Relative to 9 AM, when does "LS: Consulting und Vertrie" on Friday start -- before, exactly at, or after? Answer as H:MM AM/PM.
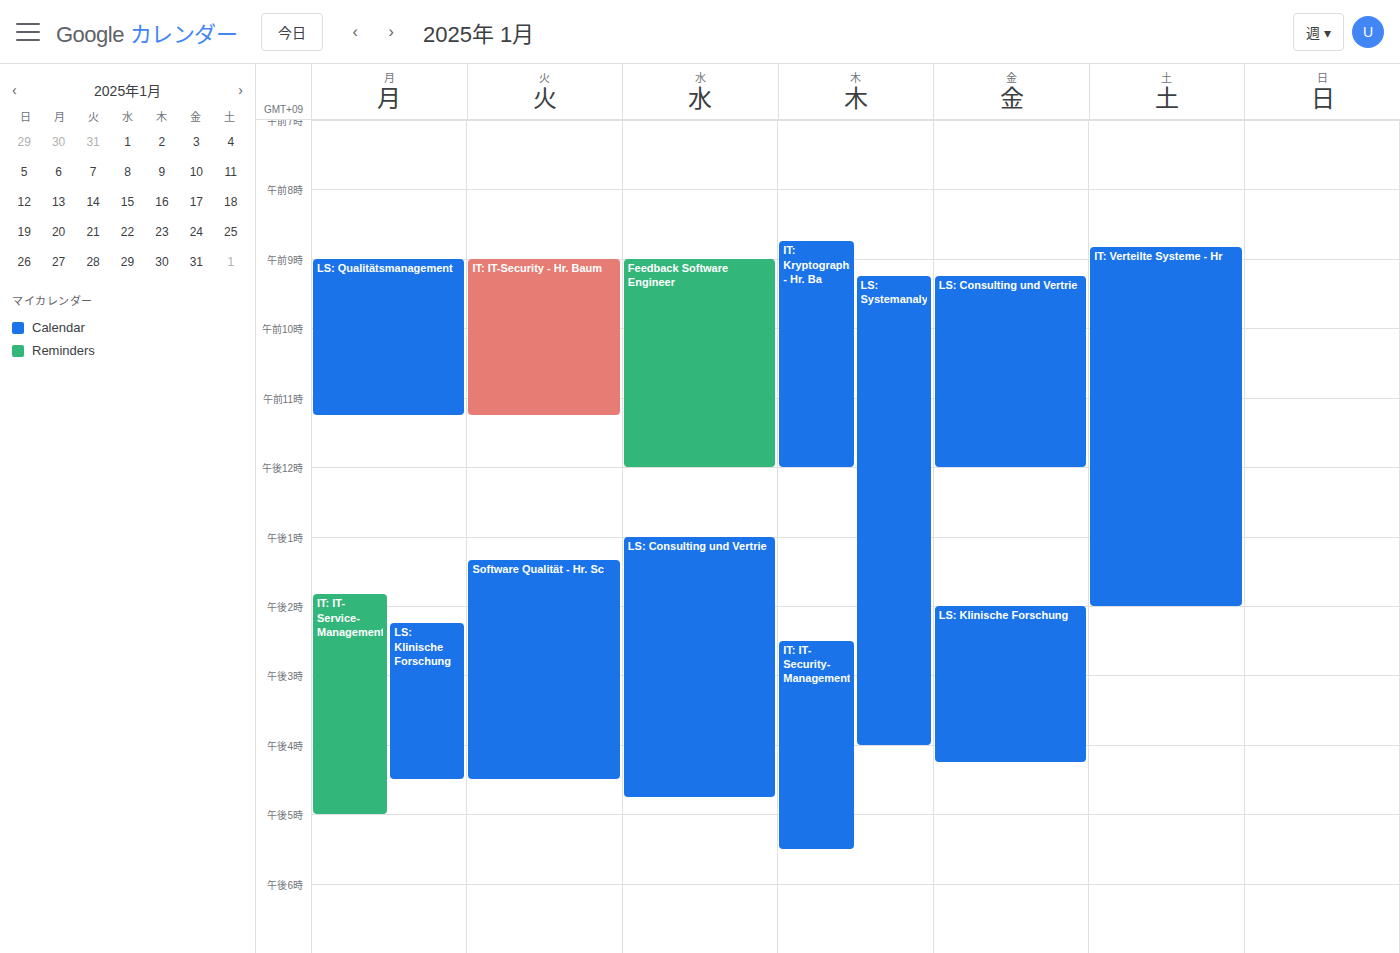
9:15 AM -- after 9 AM, 15 minutes below the 9 AM line.